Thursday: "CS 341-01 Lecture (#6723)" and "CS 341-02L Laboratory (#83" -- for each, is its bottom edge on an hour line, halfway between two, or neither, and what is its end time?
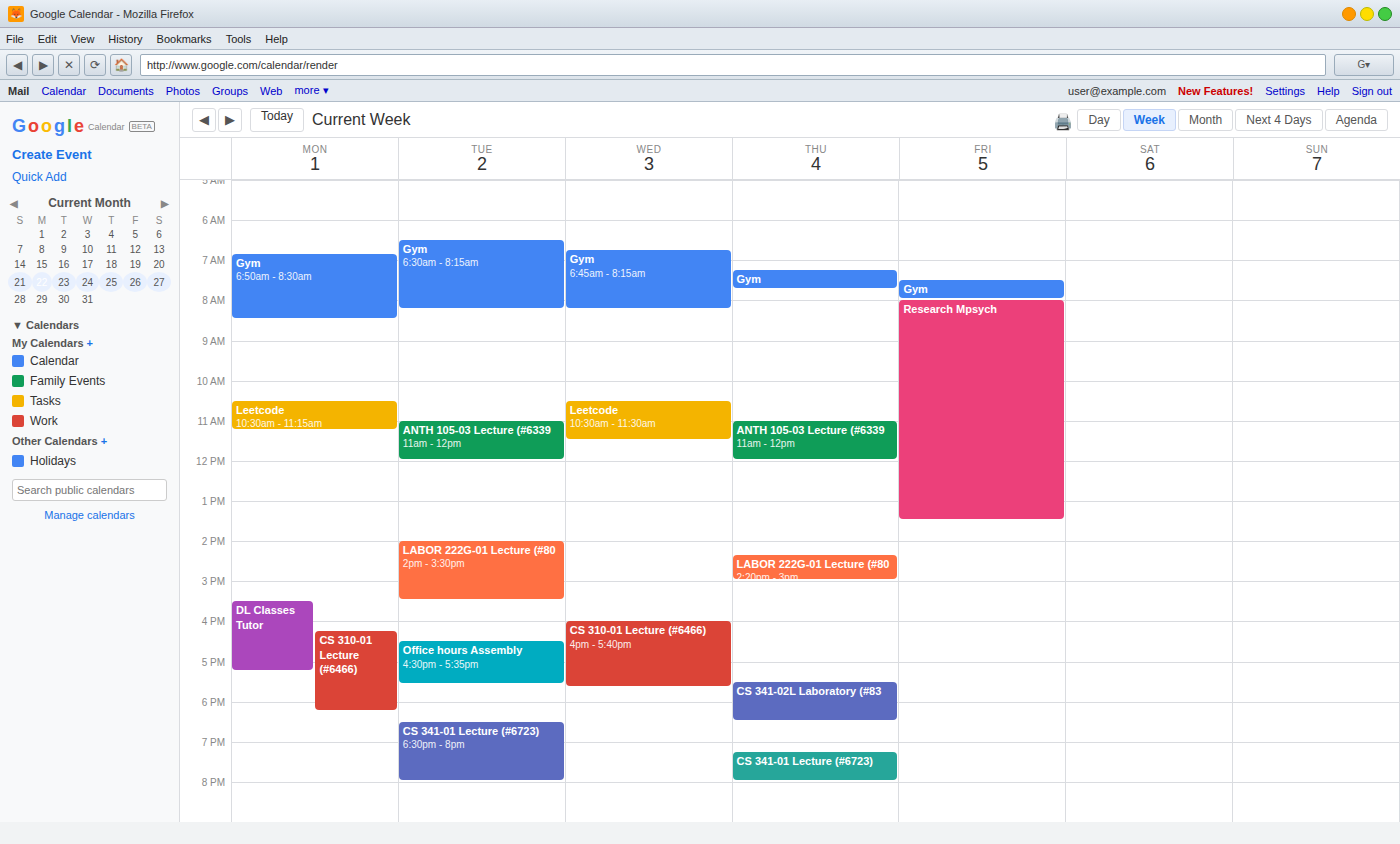
"CS 341-01 Lecture (#6723)": 8:00 PM, exactly on the 8 PM line. "CS 341-02L Laboratory (#83": 6:30 PM, halfway between the 6 PM and 7 PM lines.